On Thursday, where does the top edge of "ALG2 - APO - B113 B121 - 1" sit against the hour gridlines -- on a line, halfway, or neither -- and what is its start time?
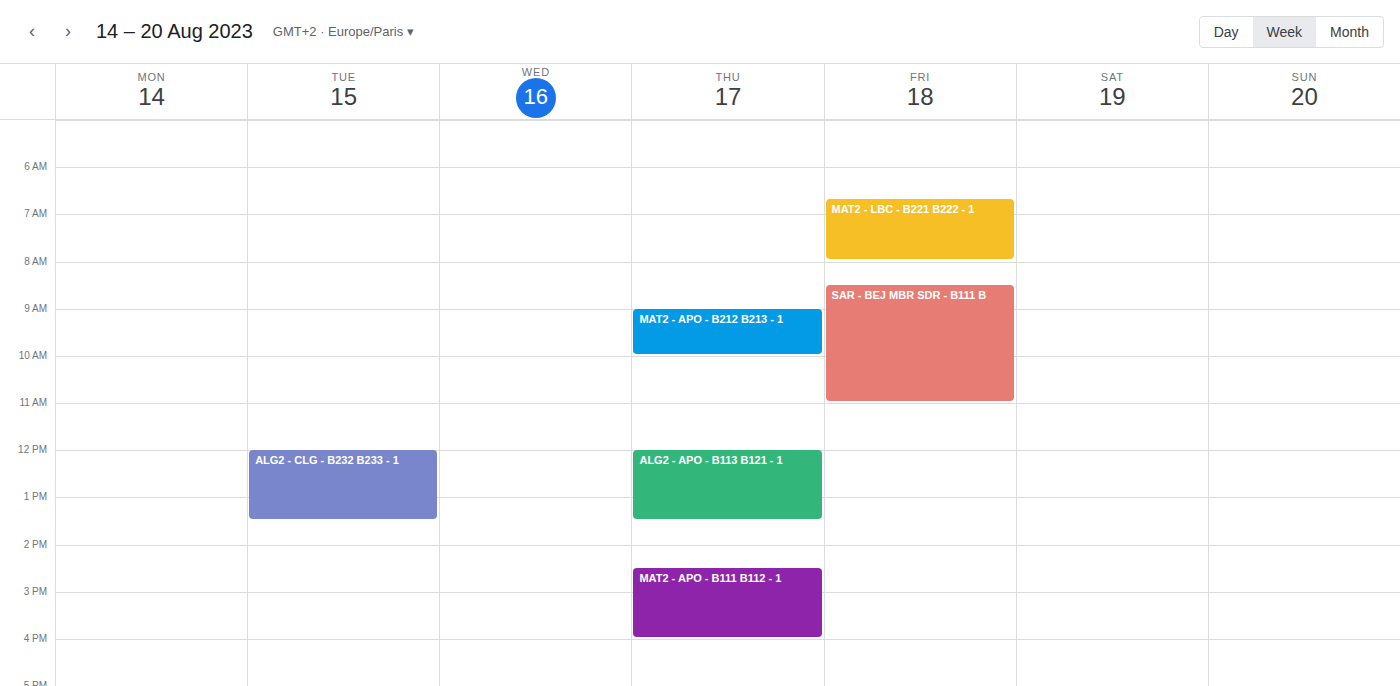
12:00 PM -- exactly on the 12 PM line.